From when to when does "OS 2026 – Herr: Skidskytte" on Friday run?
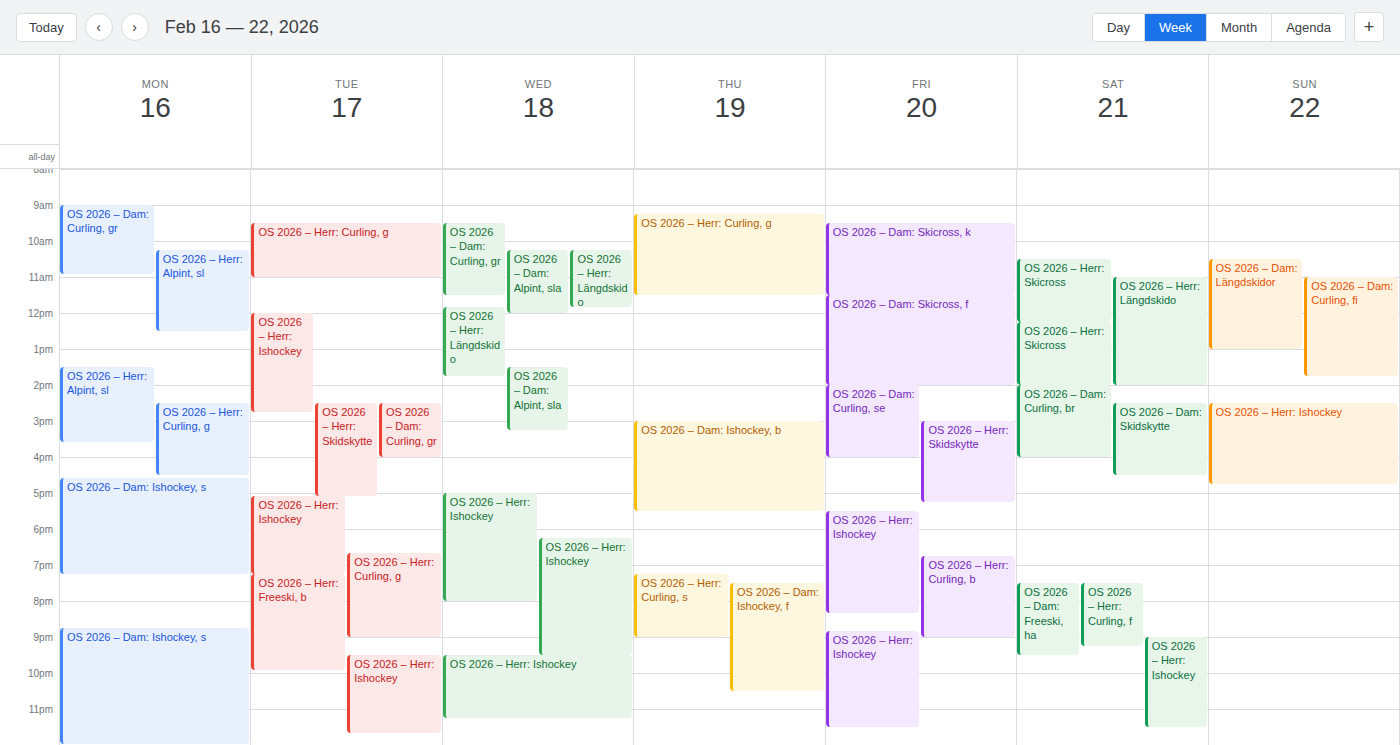
3:00 PM to 5:15 PM